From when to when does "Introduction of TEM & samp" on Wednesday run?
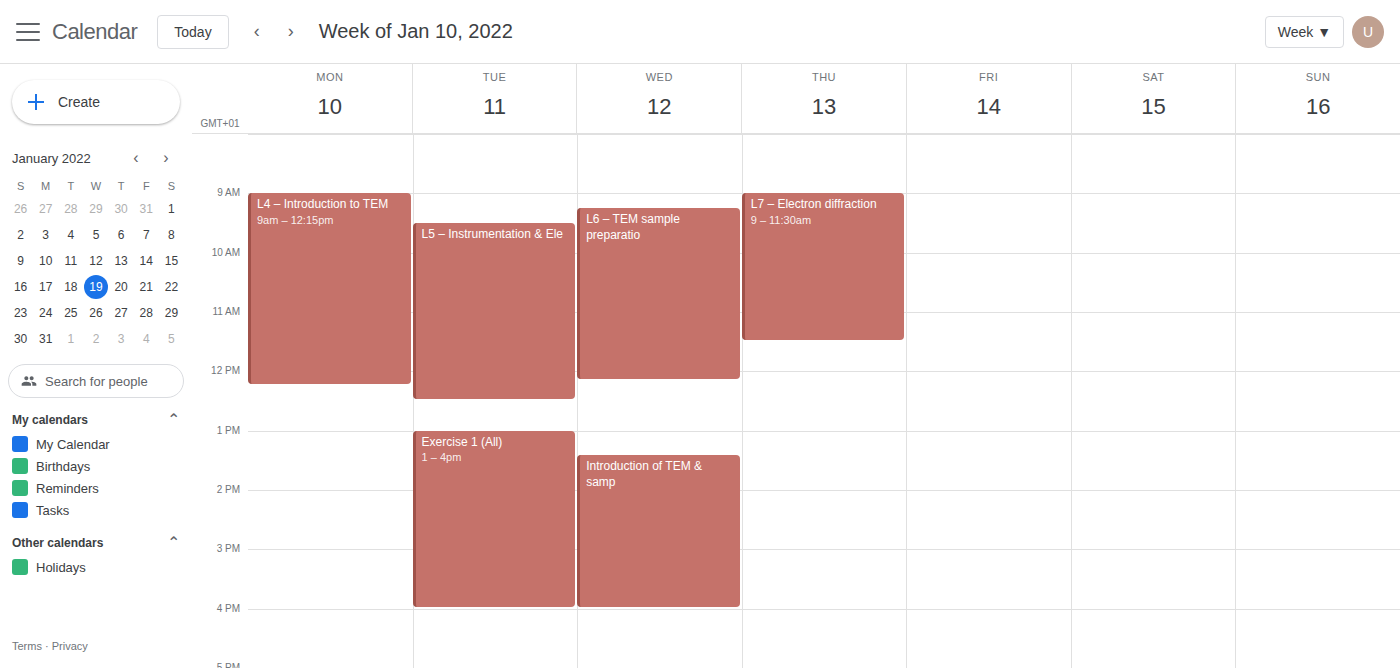
13:25 to 16:00